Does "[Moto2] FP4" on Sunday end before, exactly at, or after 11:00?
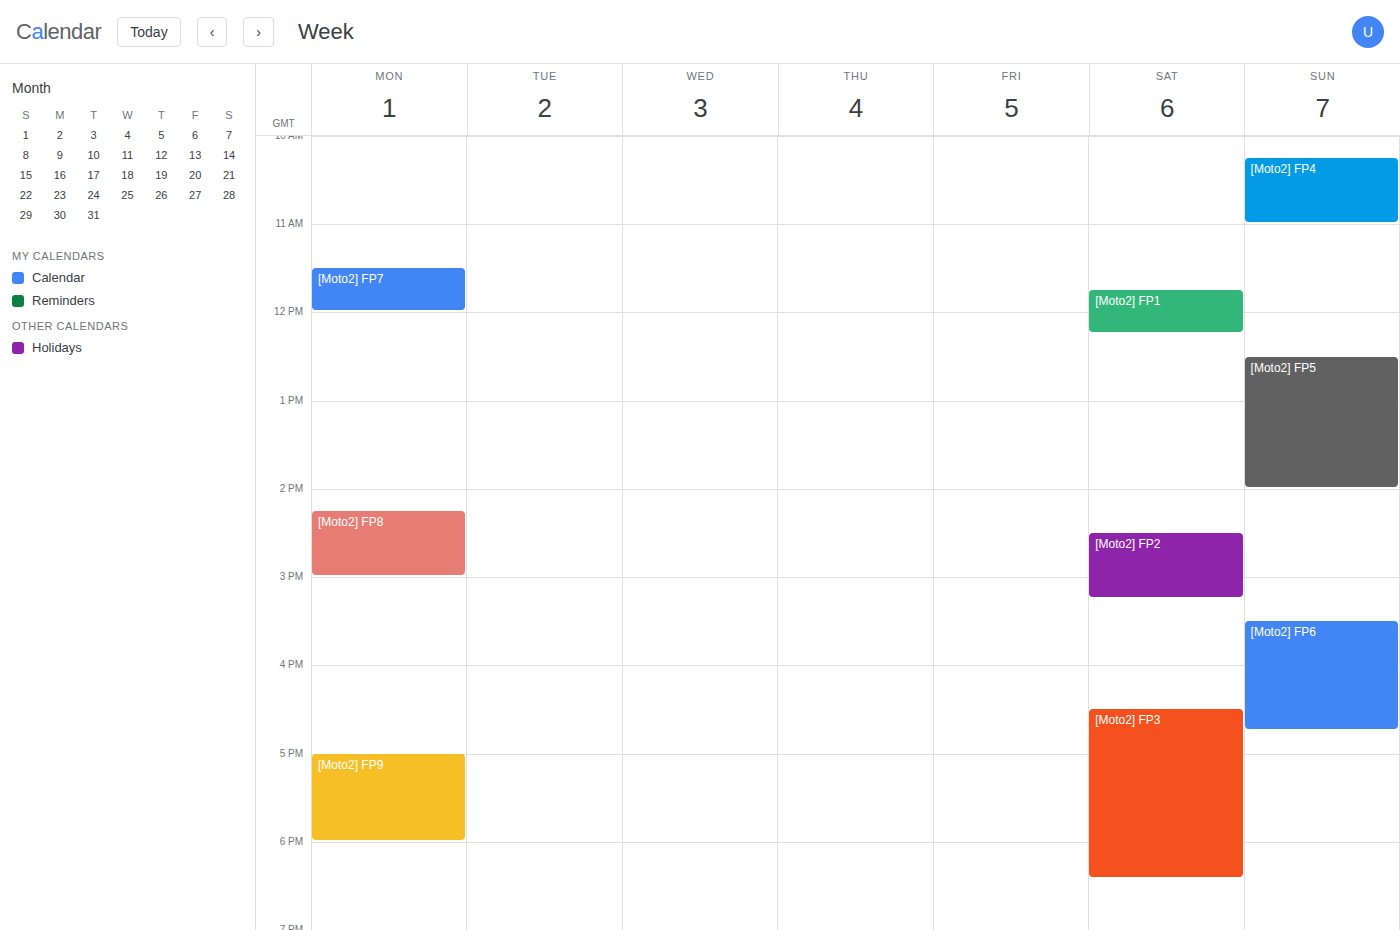
11:00 -- exactly at 11:00, on the 11:00 line.